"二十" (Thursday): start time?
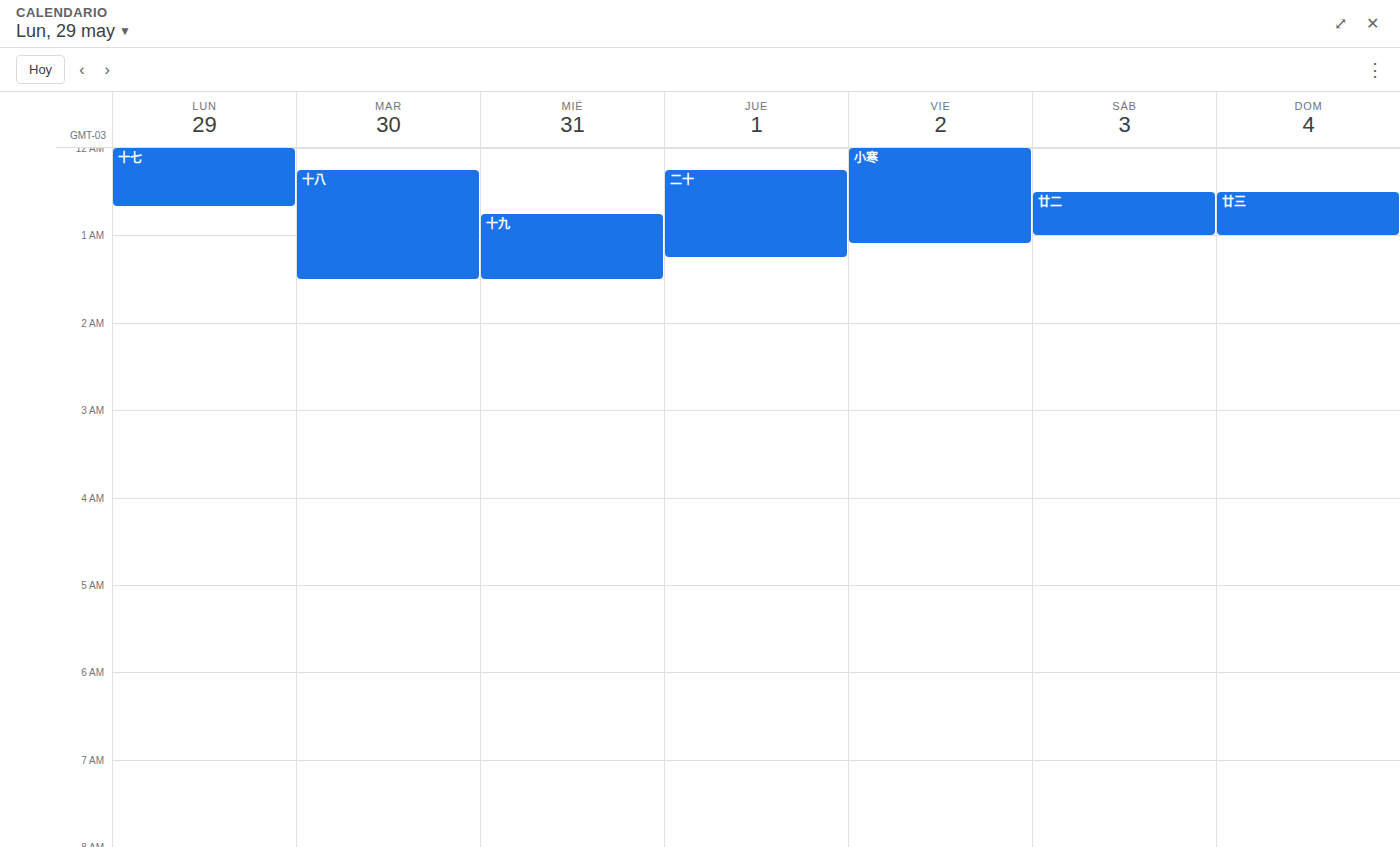
12:15 AM